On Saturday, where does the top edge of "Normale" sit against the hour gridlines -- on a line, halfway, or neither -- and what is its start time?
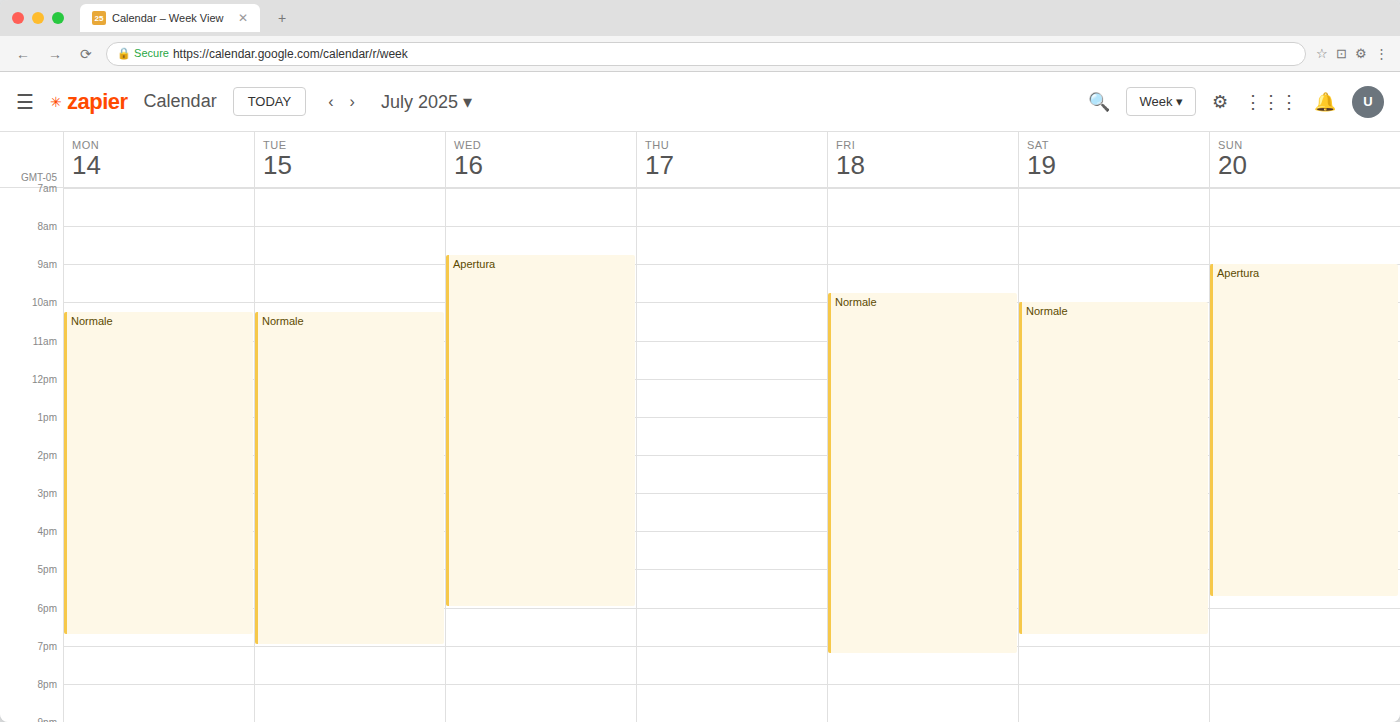
10:00 AM -- exactly on the 10 AM line.